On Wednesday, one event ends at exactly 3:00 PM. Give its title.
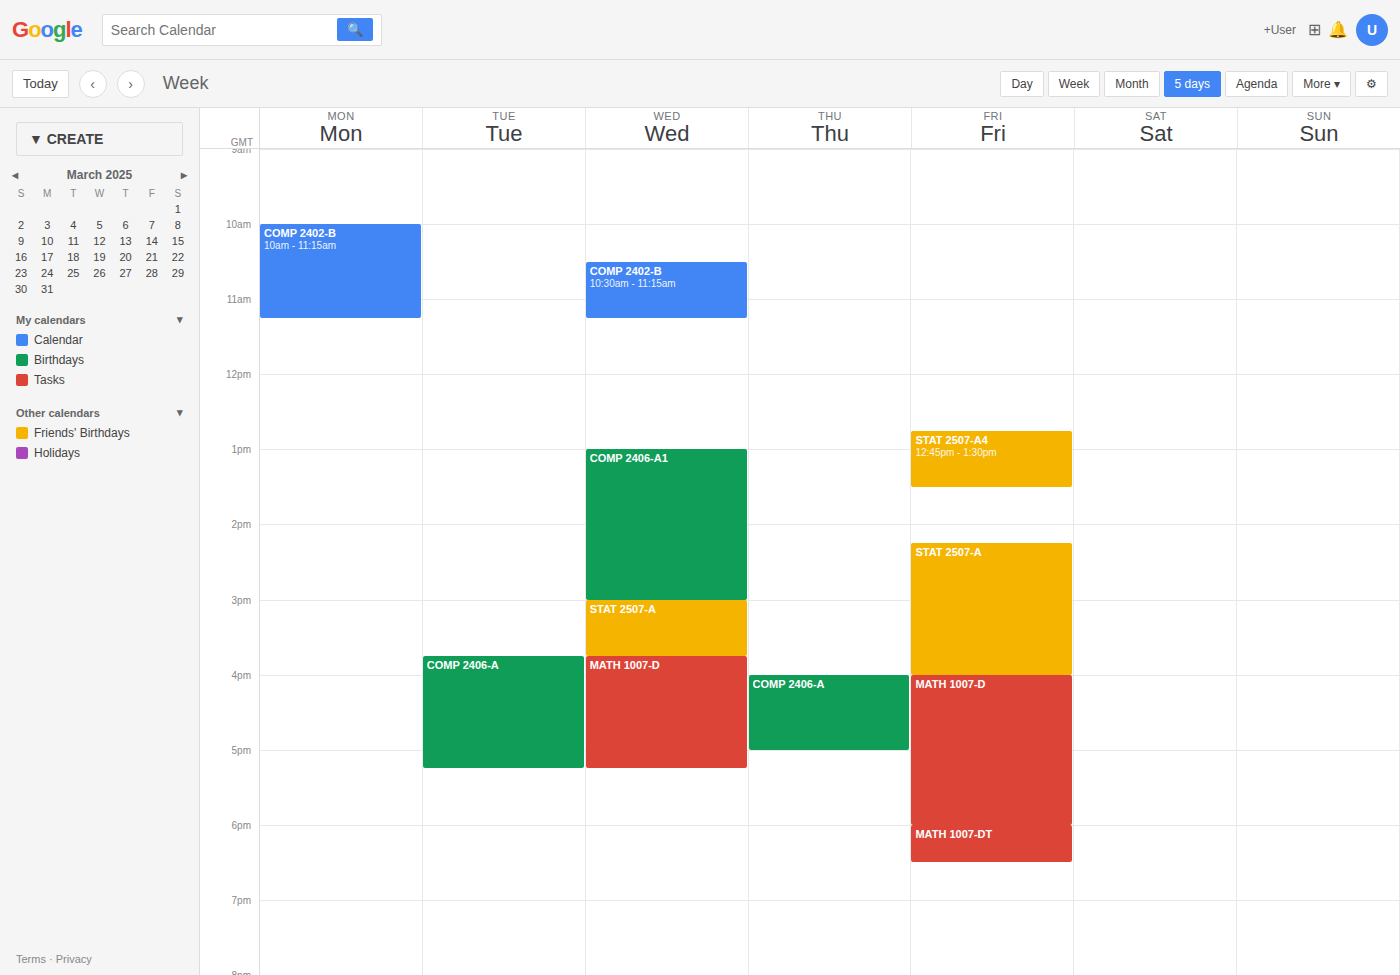
"COMP 2406-A1"